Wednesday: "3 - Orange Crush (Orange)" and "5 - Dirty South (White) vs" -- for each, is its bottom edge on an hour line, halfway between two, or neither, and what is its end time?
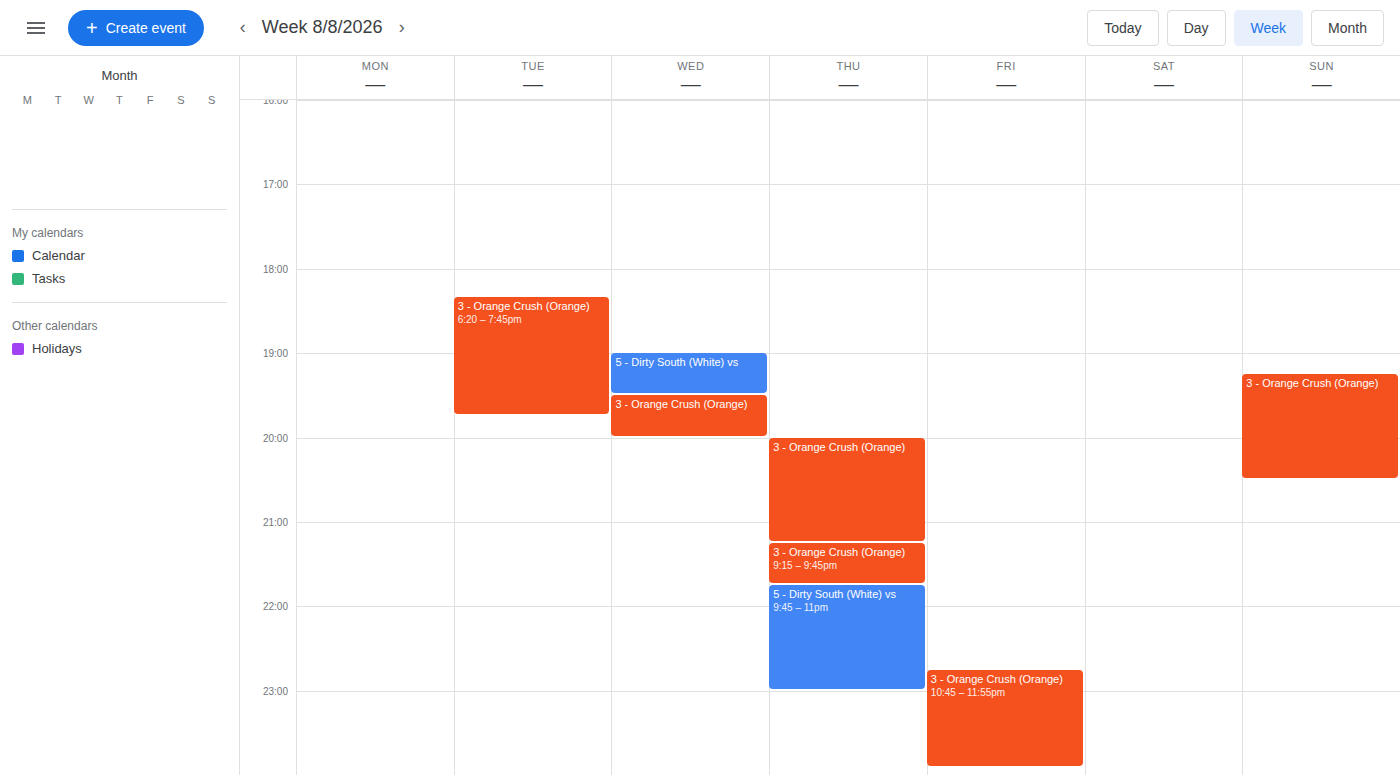
"3 - Orange Crush (Orange)": 8:00 PM, exactly on the 8 PM line. "5 - Dirty South (White) vs": 7:30 PM, halfway between the 7 PM and 8 PM lines.